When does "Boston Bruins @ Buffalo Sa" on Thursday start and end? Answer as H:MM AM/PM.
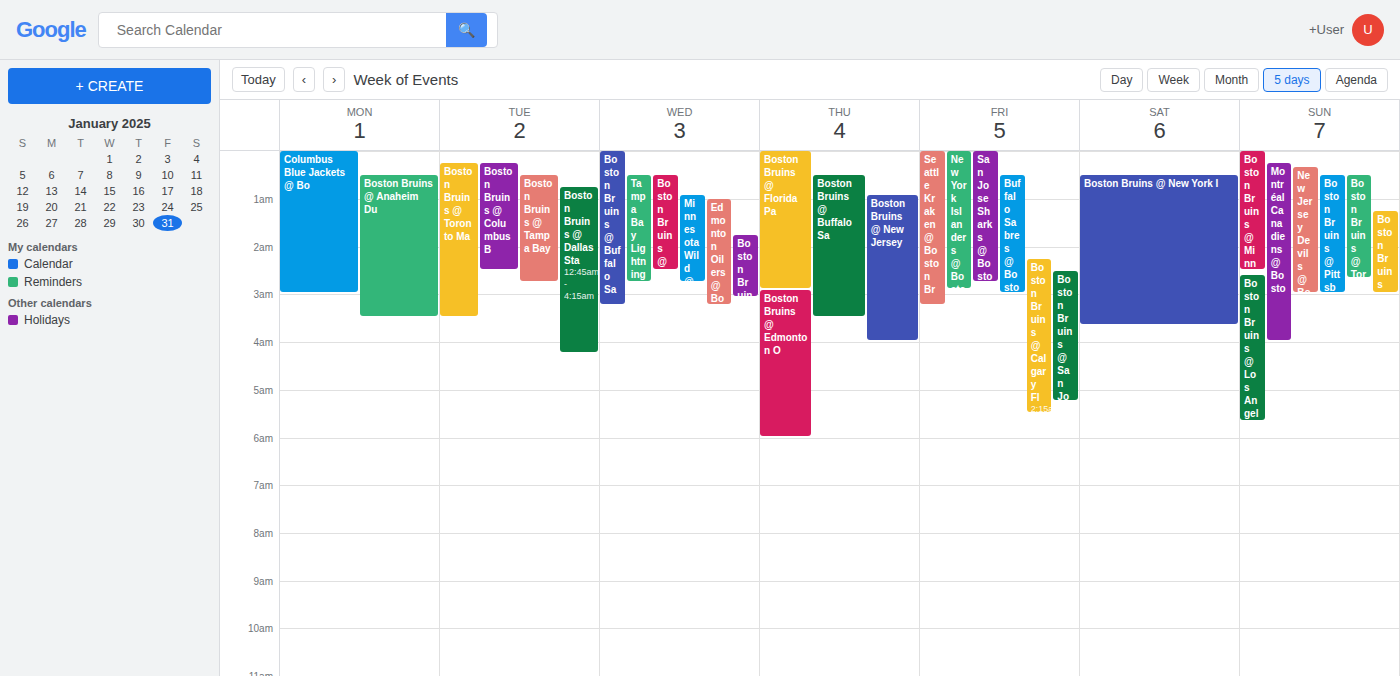
12:30 AM to 3:30 AM